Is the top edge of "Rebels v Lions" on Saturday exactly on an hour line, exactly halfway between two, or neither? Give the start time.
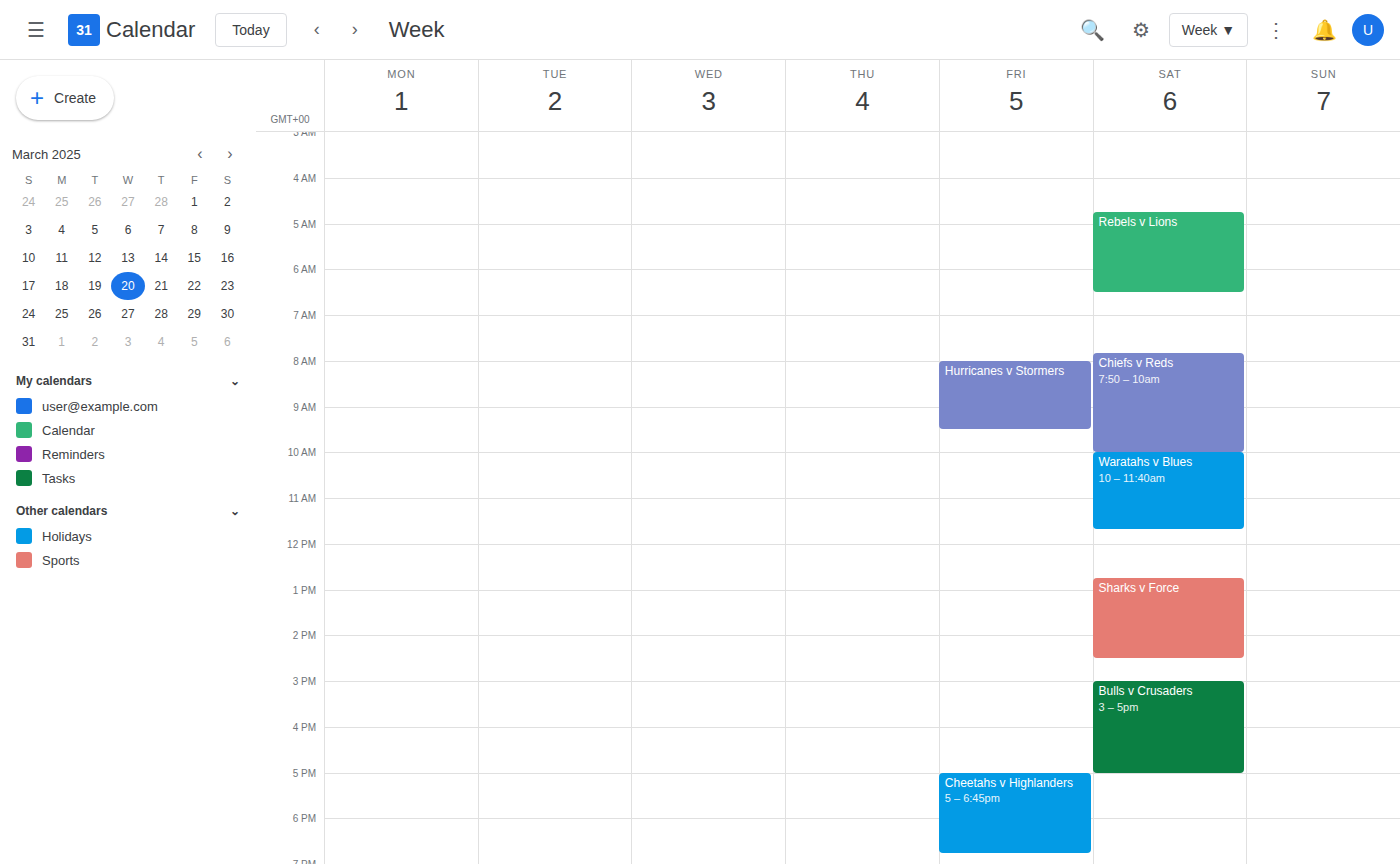
4:45 AM -- neither: three quarters of the way from the 4 AM line to the 5 AM line.